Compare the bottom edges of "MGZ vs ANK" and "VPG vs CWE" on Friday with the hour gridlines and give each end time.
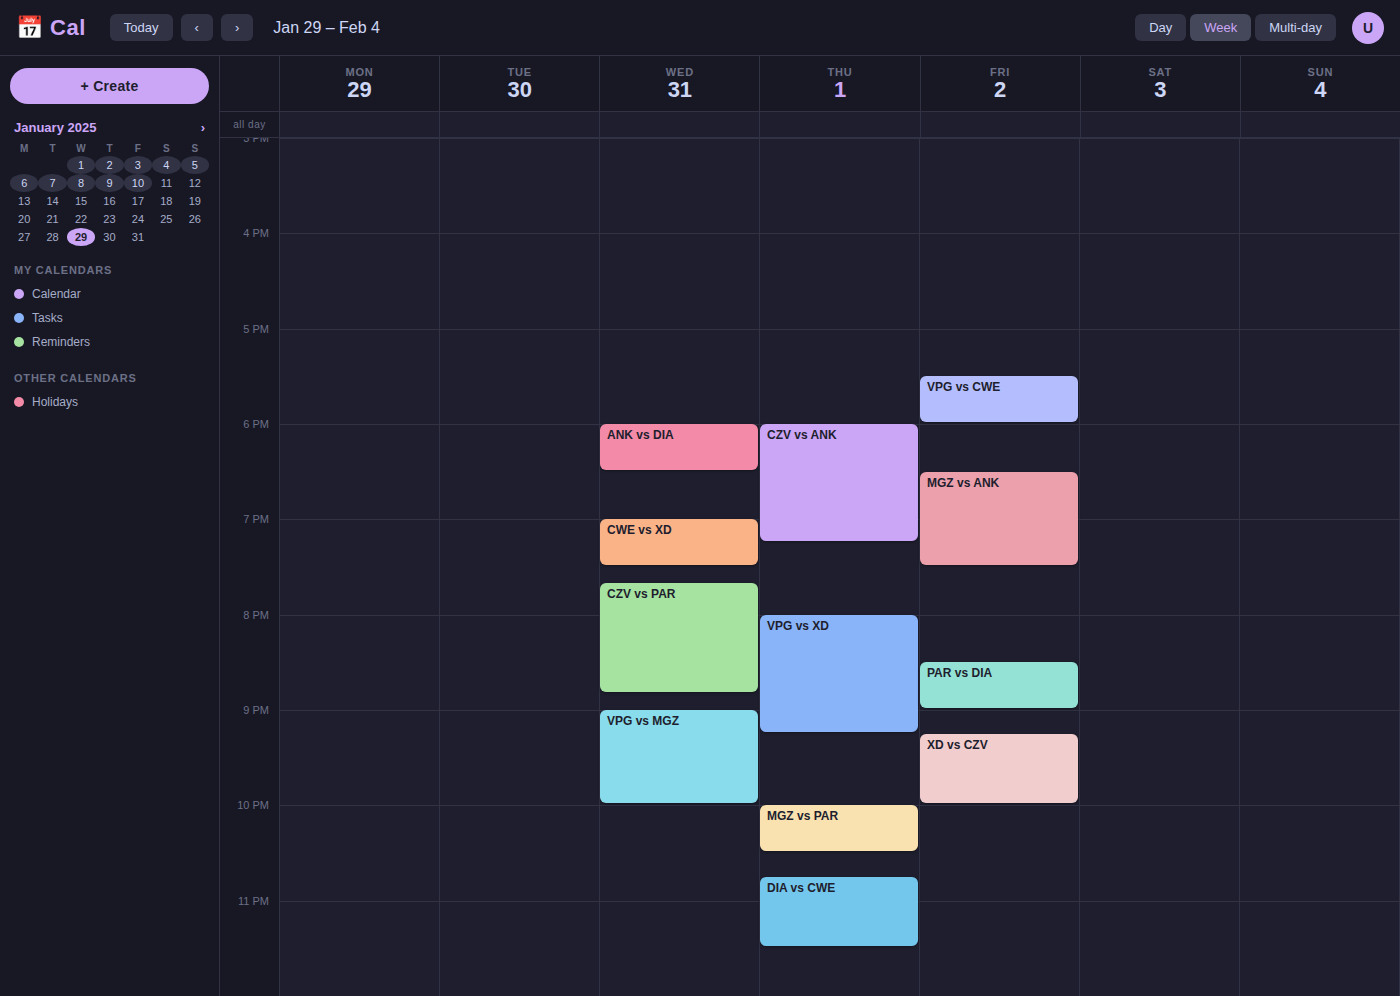
"MGZ vs ANK": 7:30 PM, halfway between the 7 PM and 8 PM lines. "VPG vs CWE": 6:00 PM, exactly on the 6 PM line.